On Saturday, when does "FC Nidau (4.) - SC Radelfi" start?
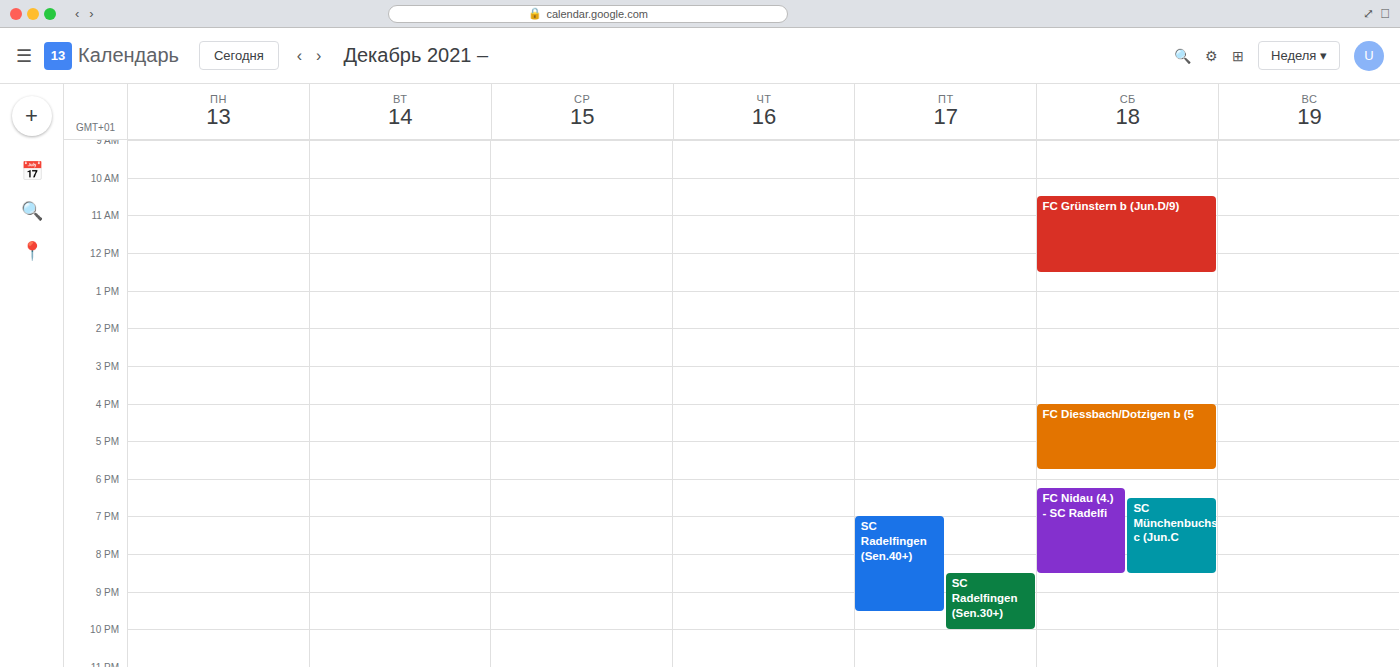
18:15